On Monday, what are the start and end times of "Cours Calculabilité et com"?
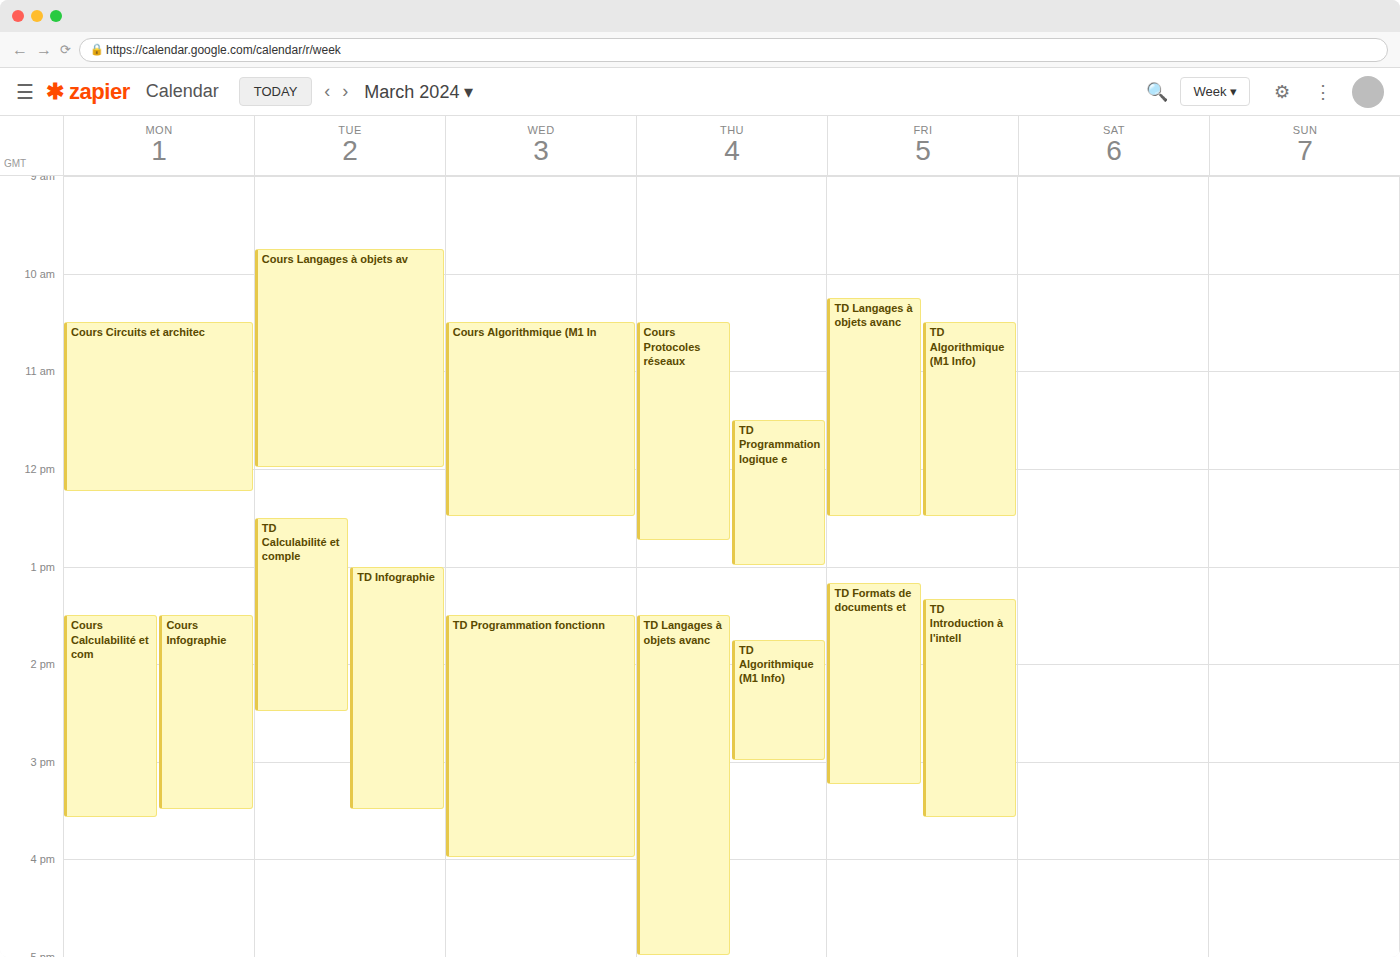
1:30 PM to 3:35 PM